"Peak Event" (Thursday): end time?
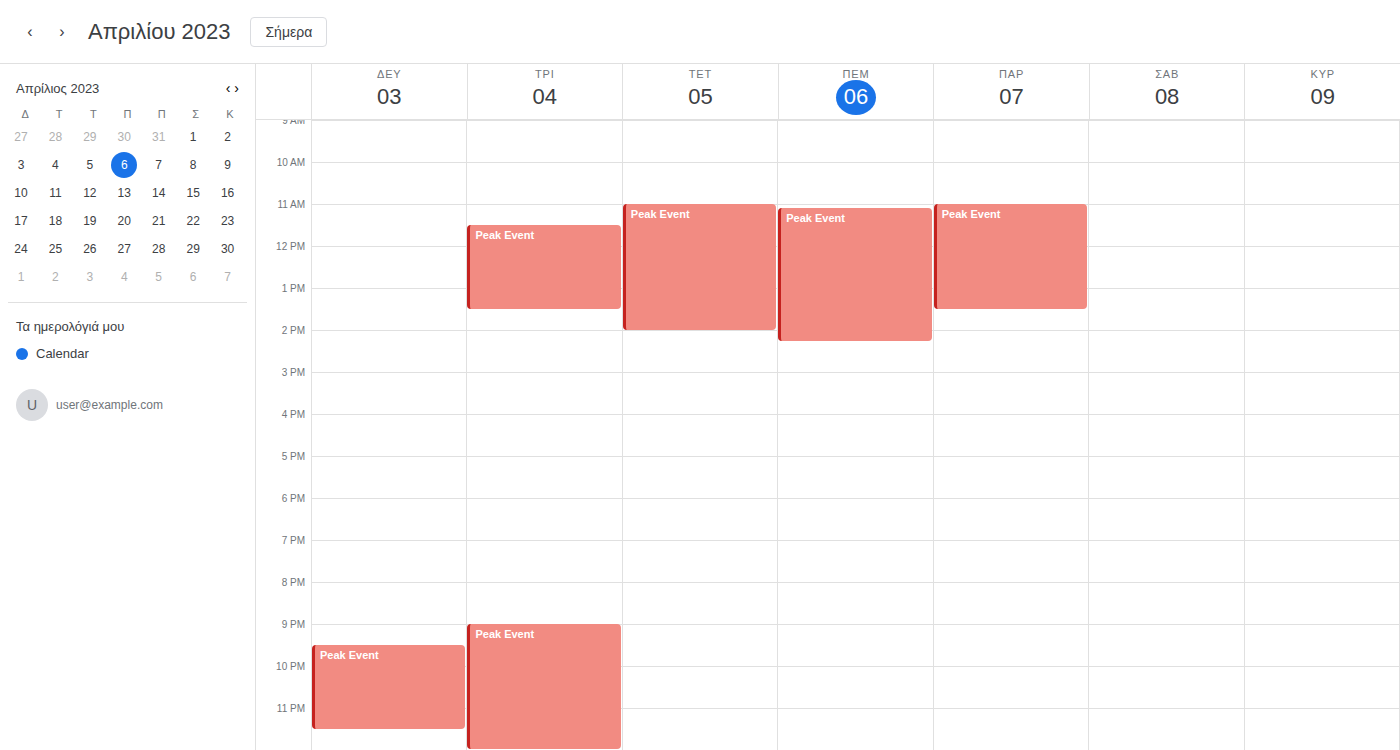
2:15 PM